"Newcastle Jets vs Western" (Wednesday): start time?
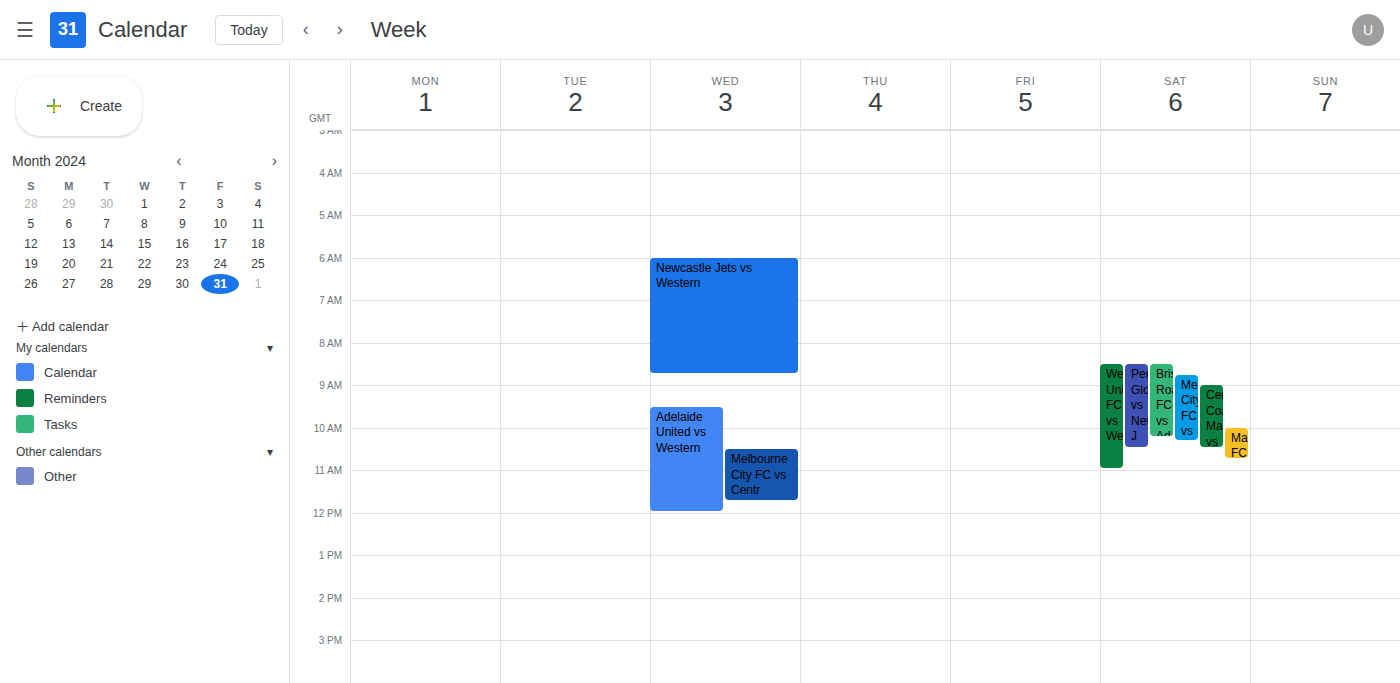
6:00 AM